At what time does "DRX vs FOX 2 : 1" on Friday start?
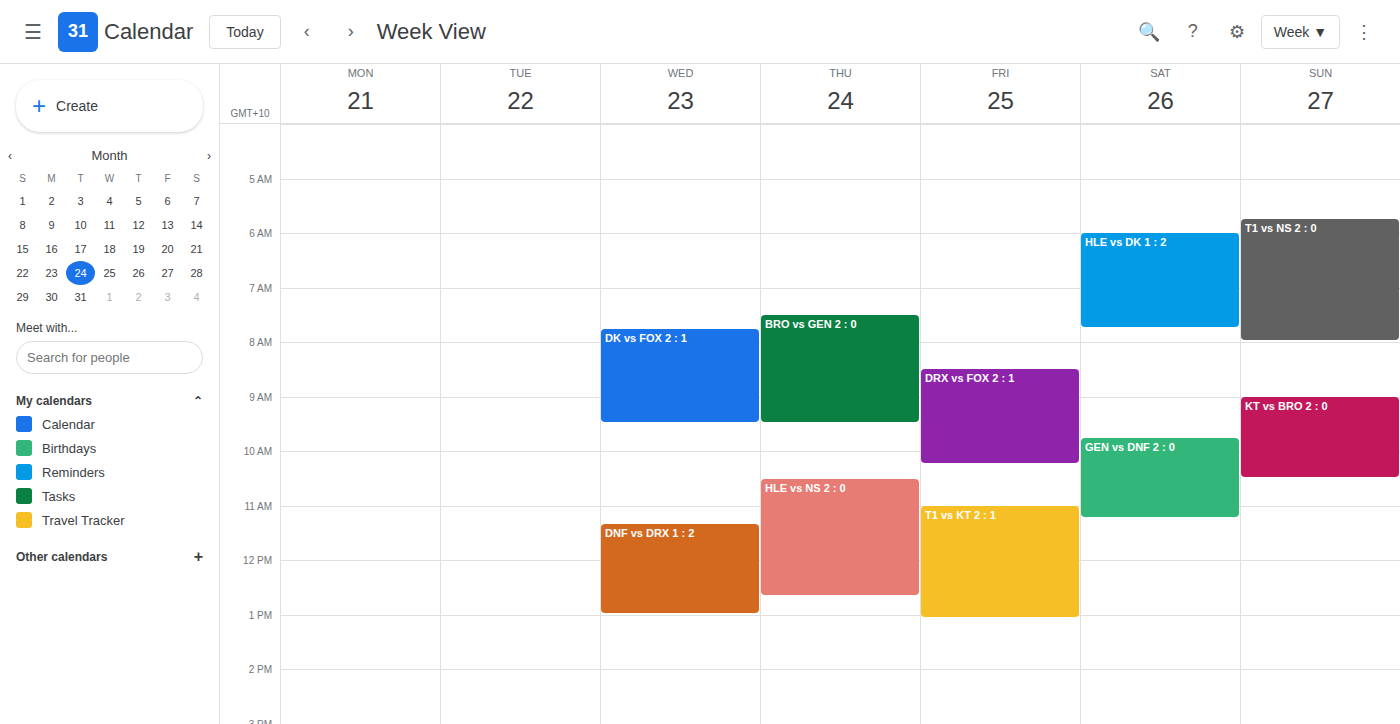
8:30 AM